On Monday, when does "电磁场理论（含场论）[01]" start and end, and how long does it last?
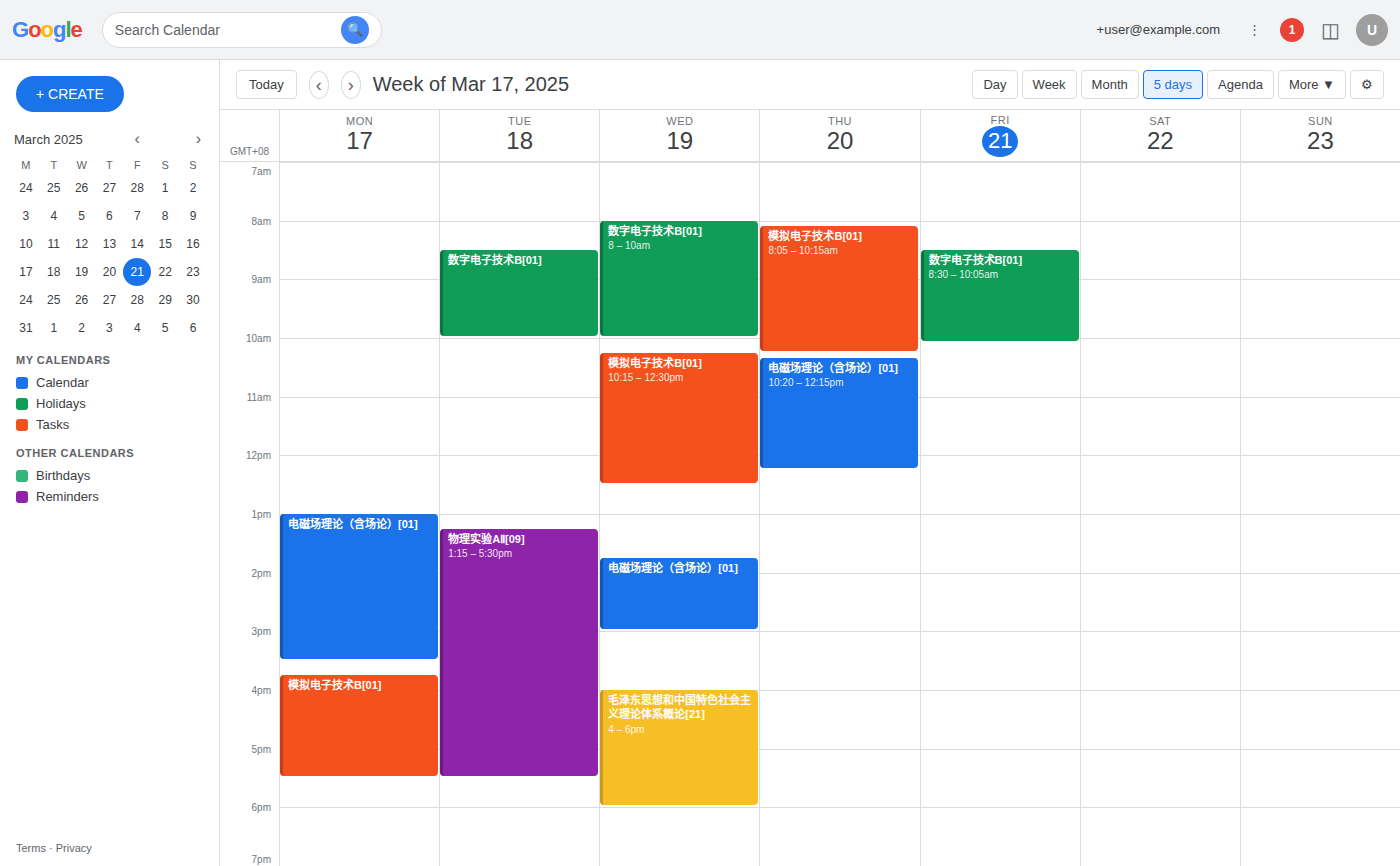
1:00 PM to 3:30 PM, 2 hours 30 minutes